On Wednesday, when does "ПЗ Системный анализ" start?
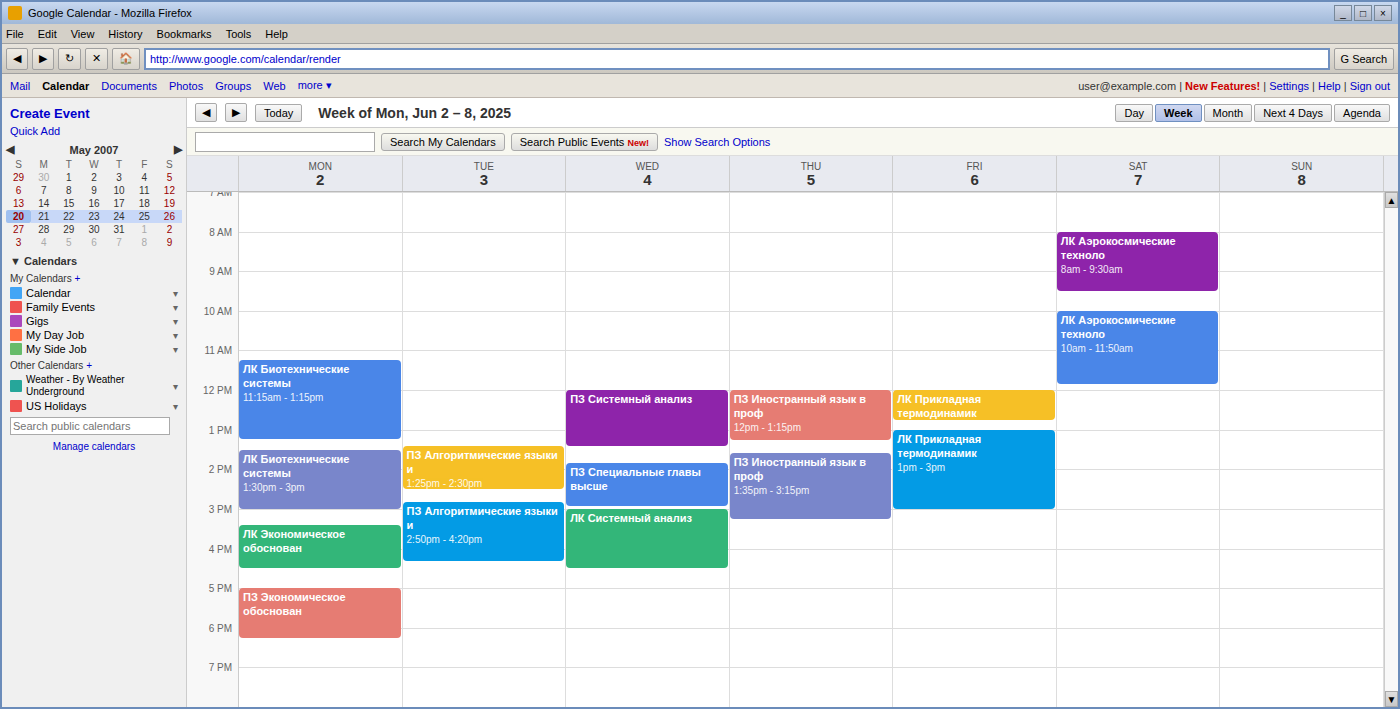
12:00 PM